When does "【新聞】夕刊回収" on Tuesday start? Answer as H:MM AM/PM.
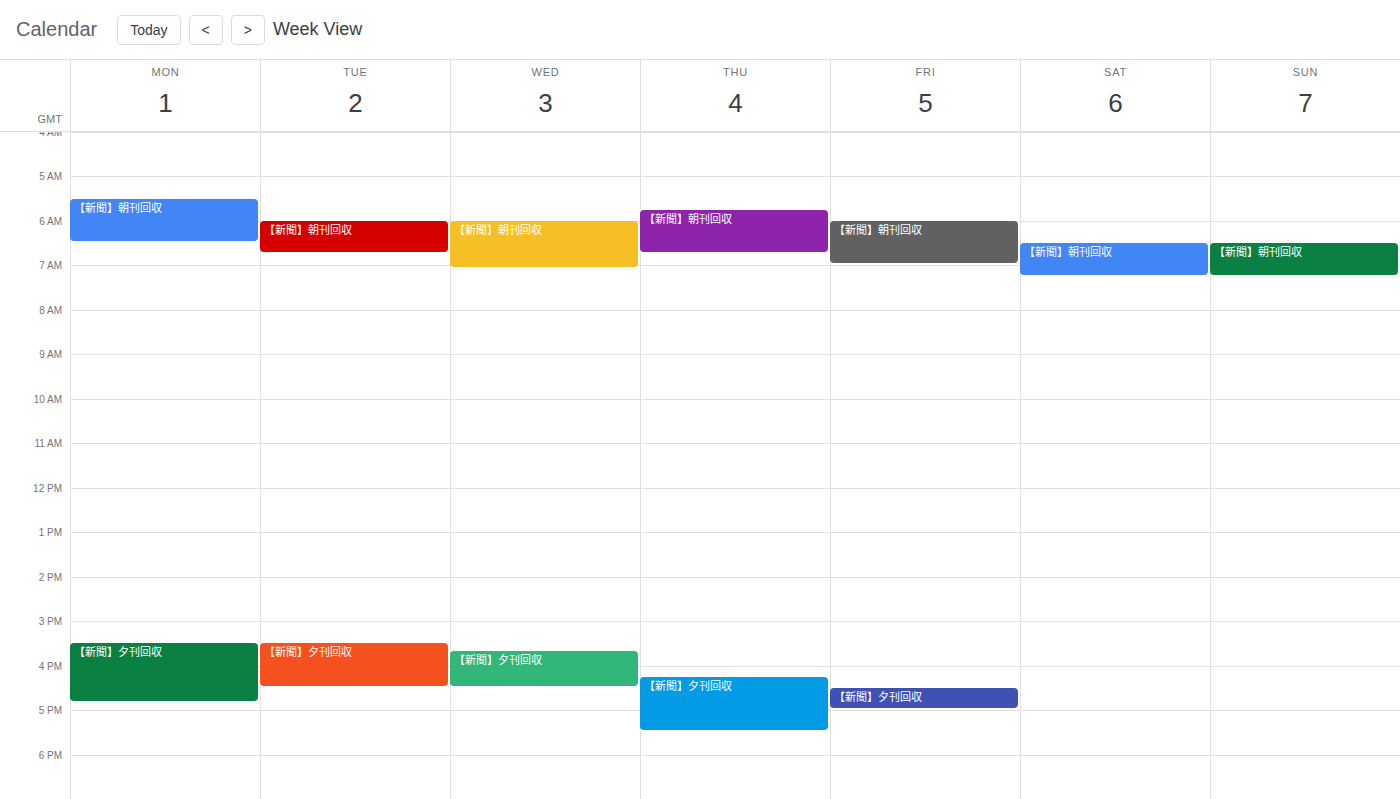
3:30 PM